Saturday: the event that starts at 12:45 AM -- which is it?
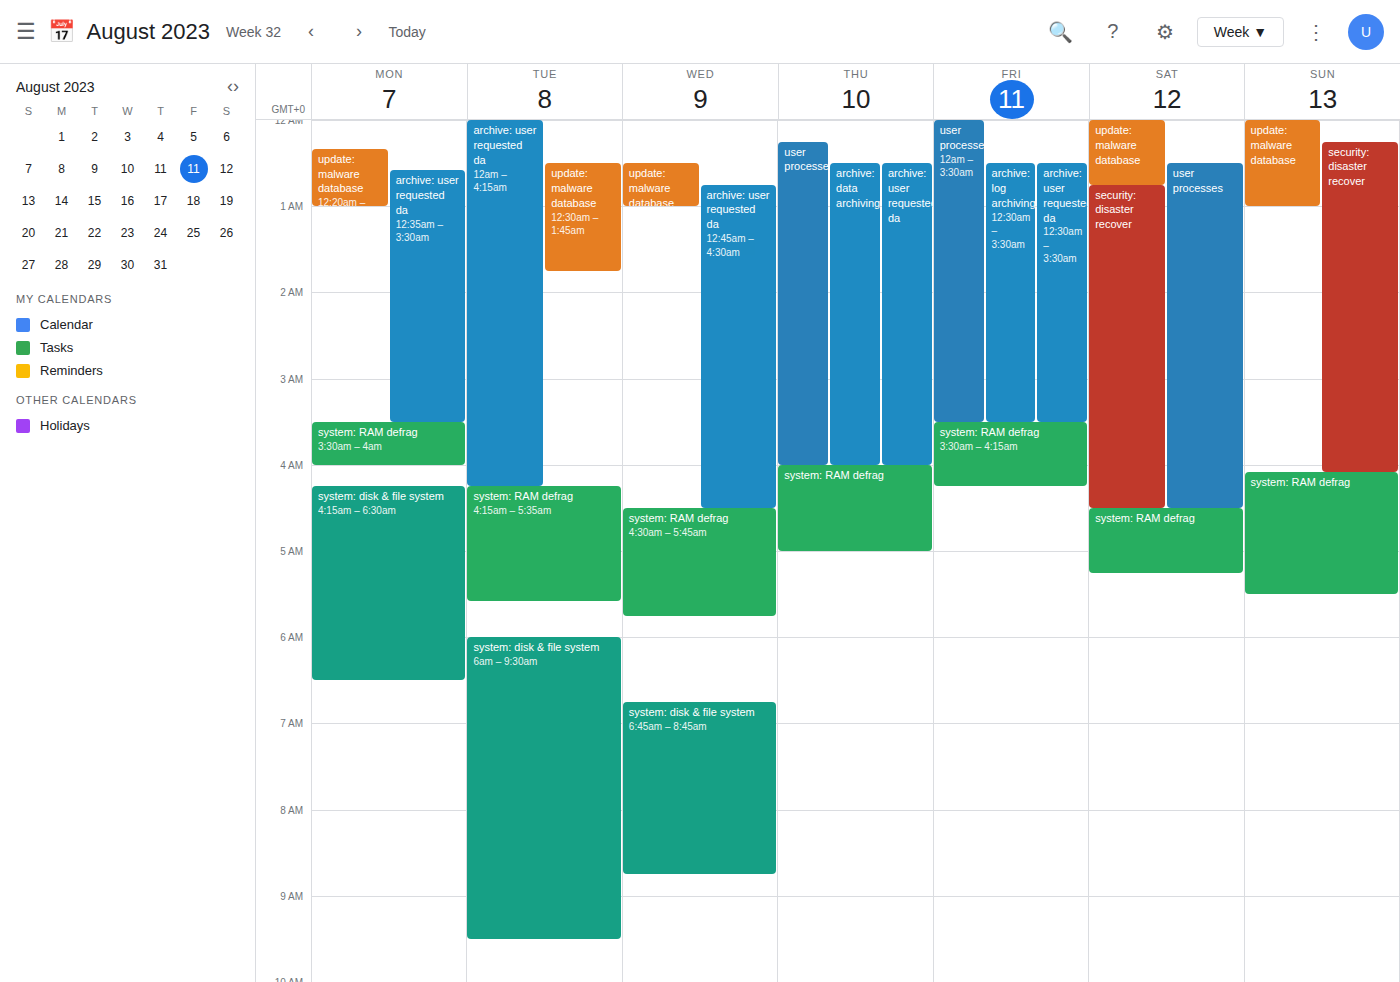
"security: disaster recover"